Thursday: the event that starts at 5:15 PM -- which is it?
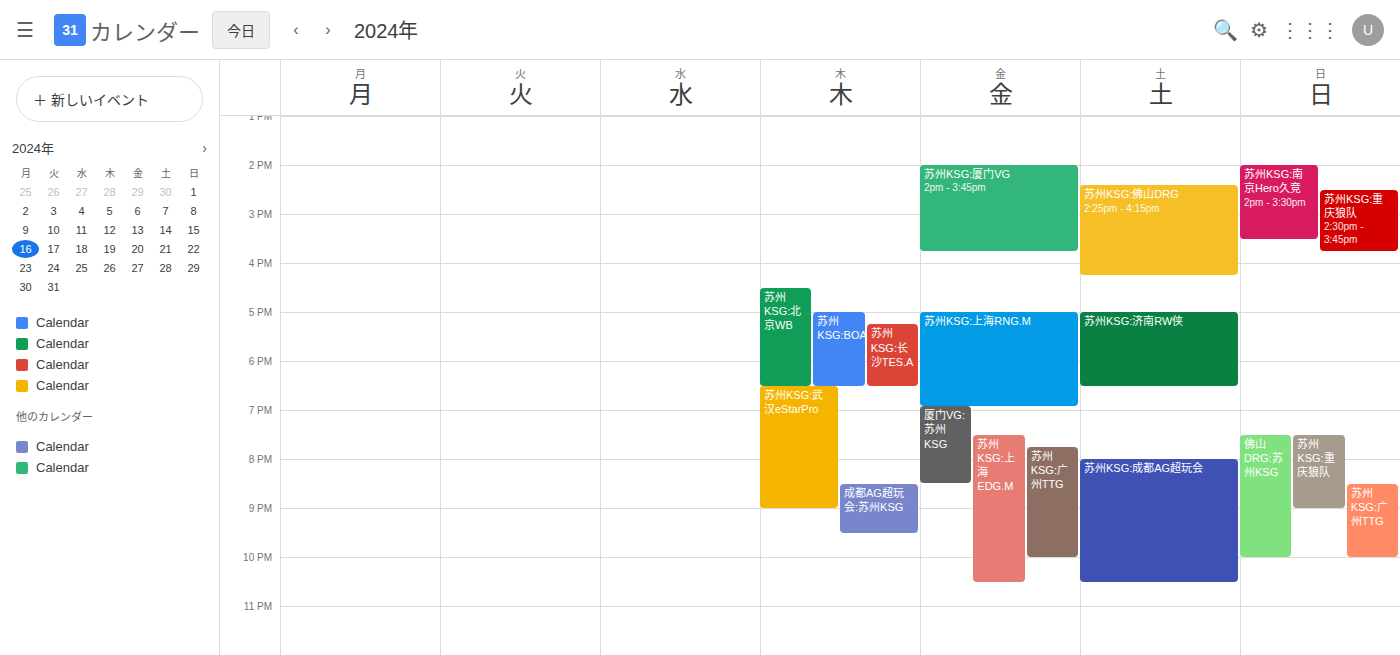
"苏州KSG:长沙TES.A"